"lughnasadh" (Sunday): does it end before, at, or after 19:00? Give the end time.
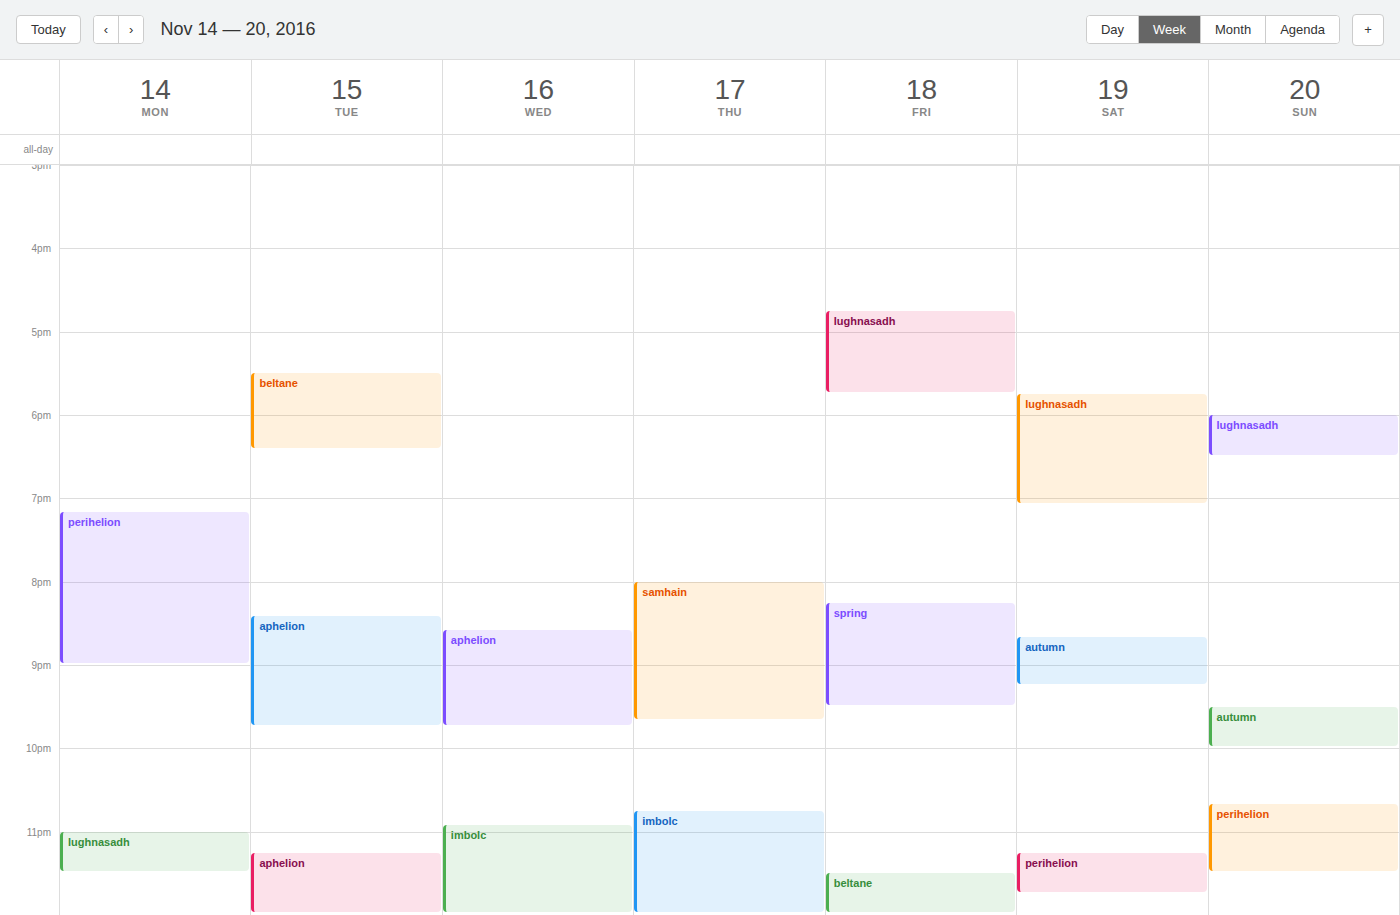
18:30 -- before 19:00, 30 minutes above the 19:00 line.